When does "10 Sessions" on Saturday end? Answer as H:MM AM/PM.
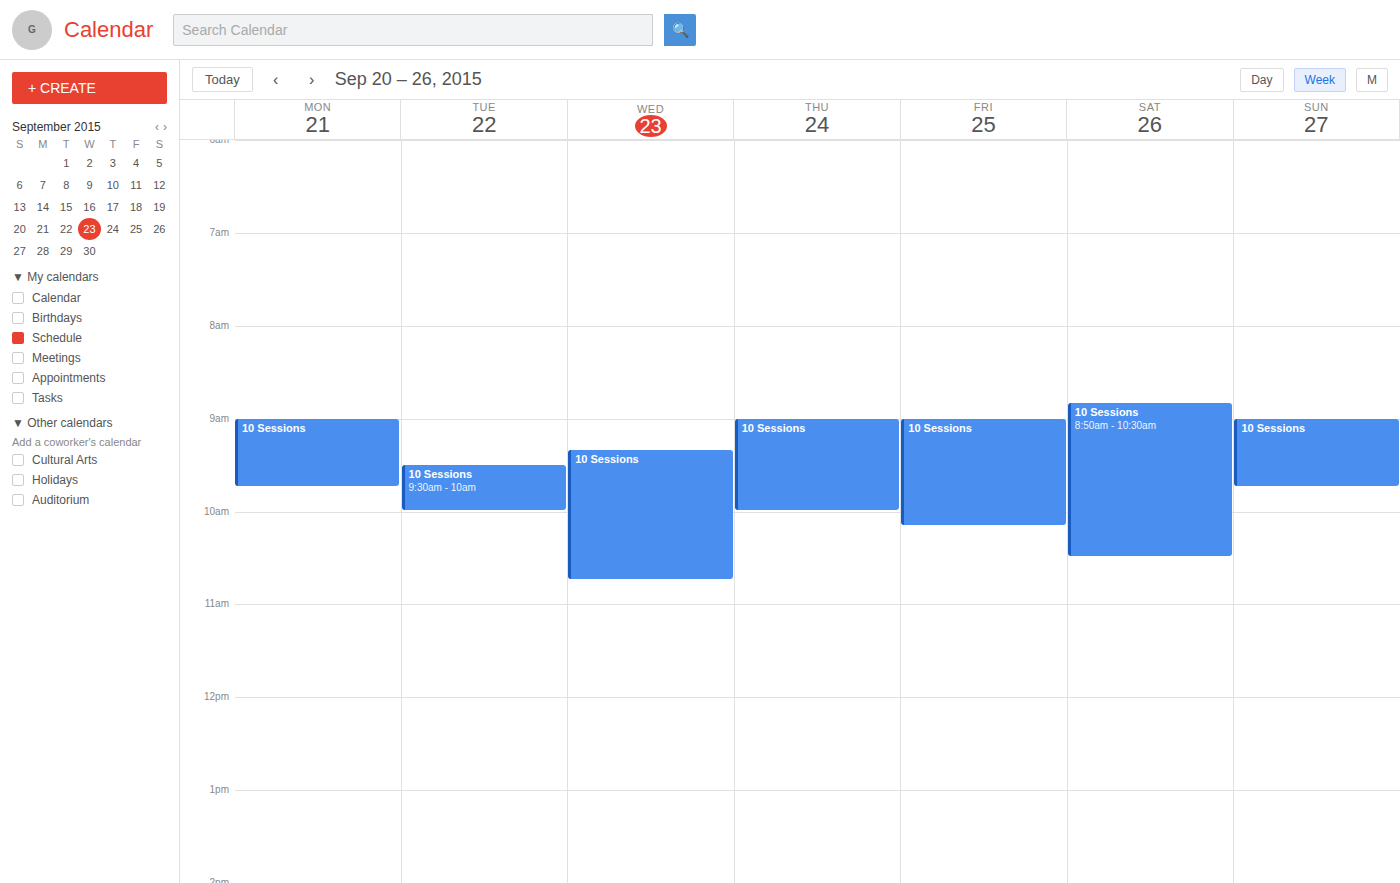
10:30 AM